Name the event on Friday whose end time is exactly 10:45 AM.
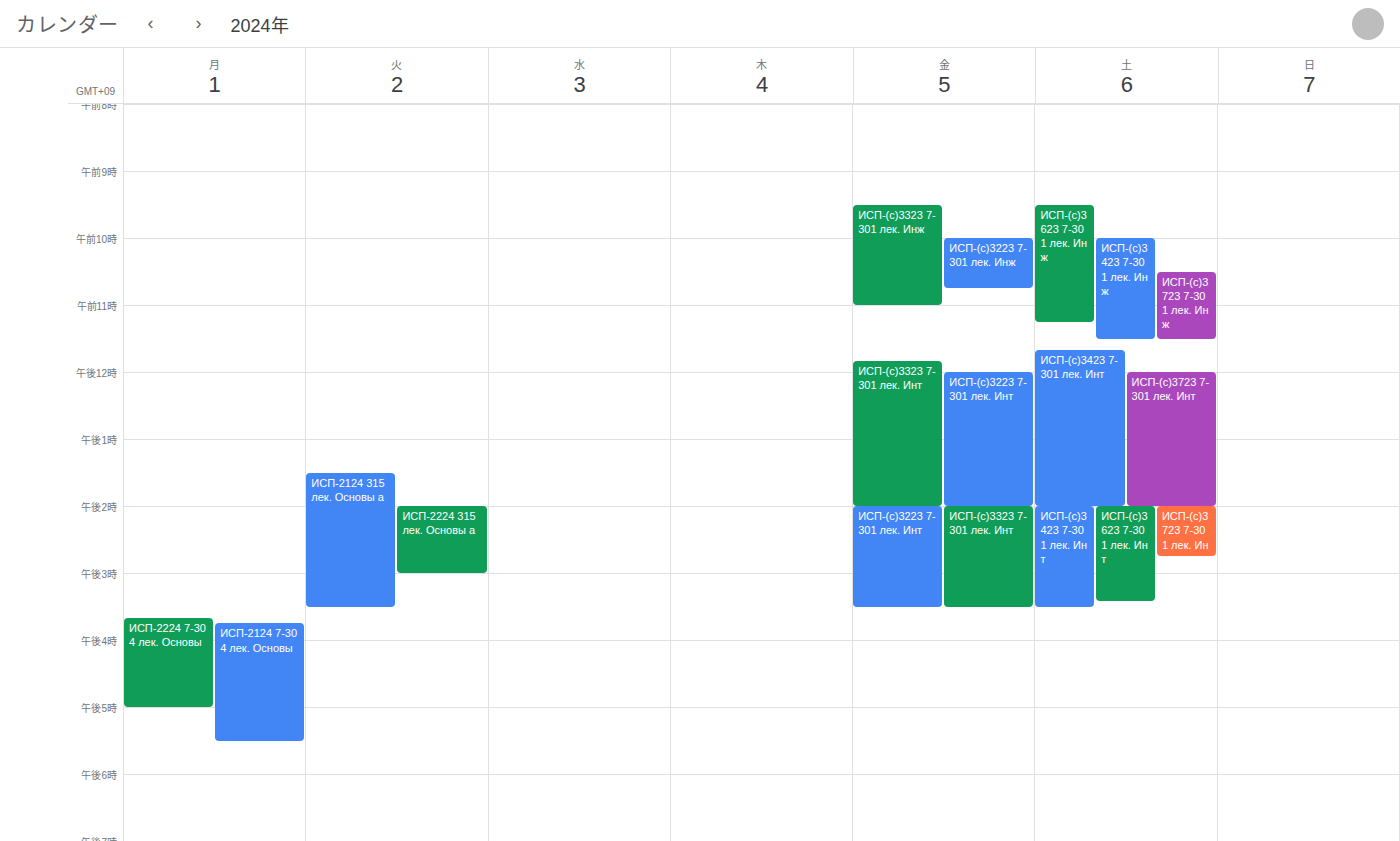
"ИСП-(с)3223 7-301 лек. Инж"